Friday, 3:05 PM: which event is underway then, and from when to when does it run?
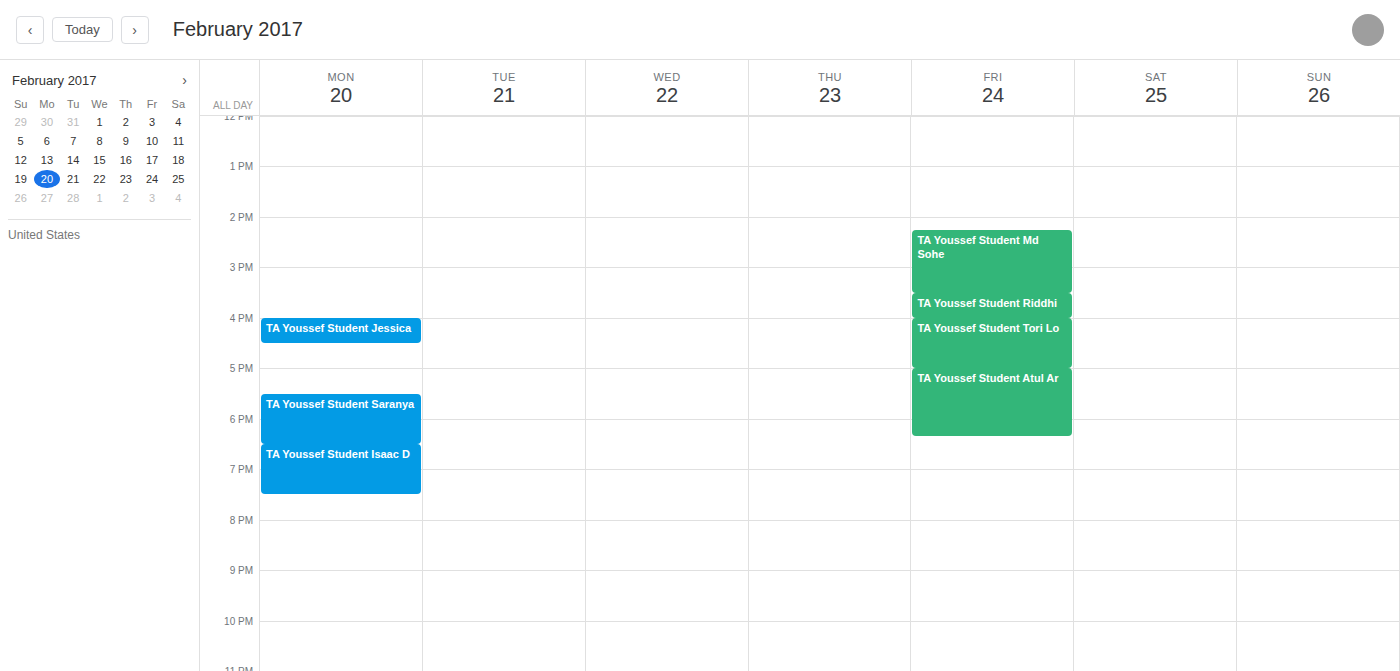
"TA Youssef Student Md Sohe", 2:15 PM to 3:30 PM